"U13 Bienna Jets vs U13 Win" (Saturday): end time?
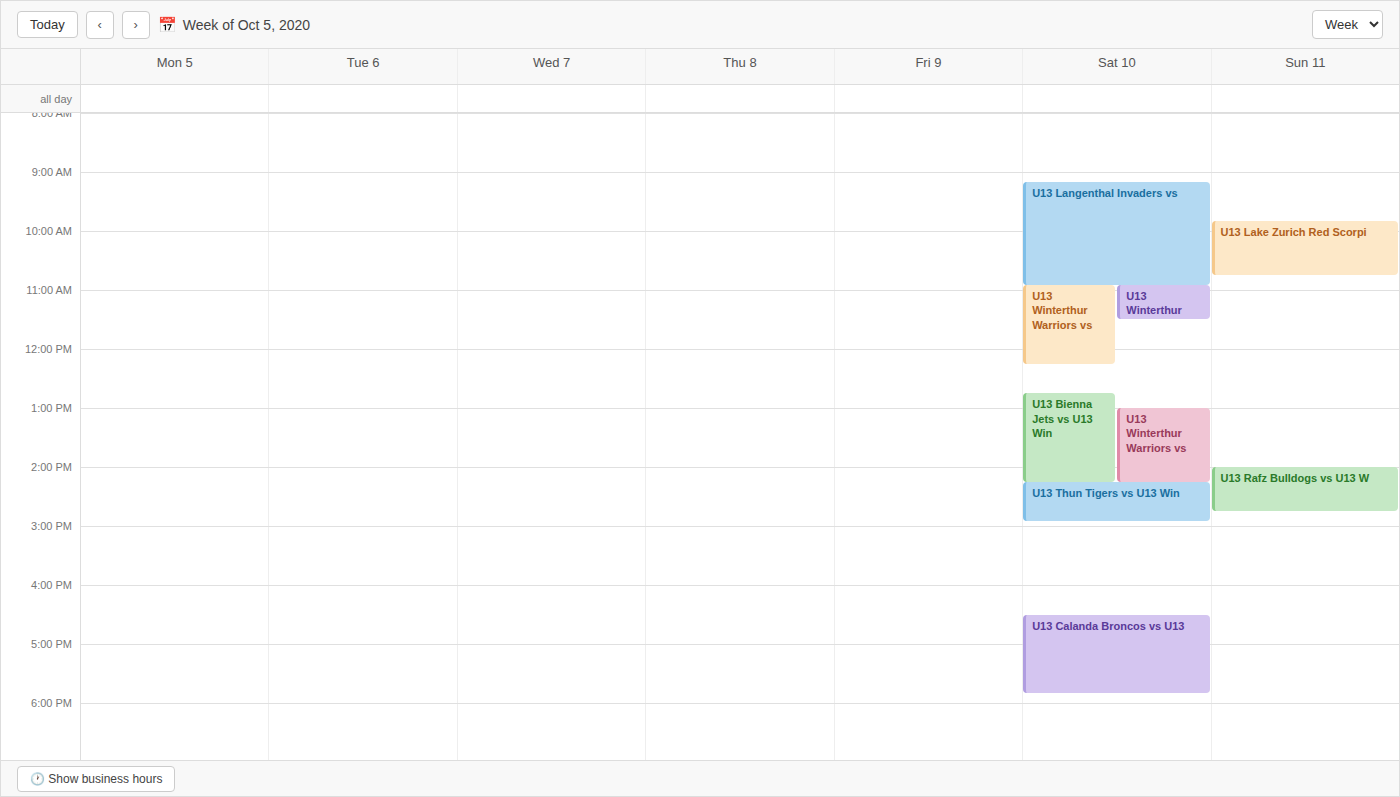
14:15